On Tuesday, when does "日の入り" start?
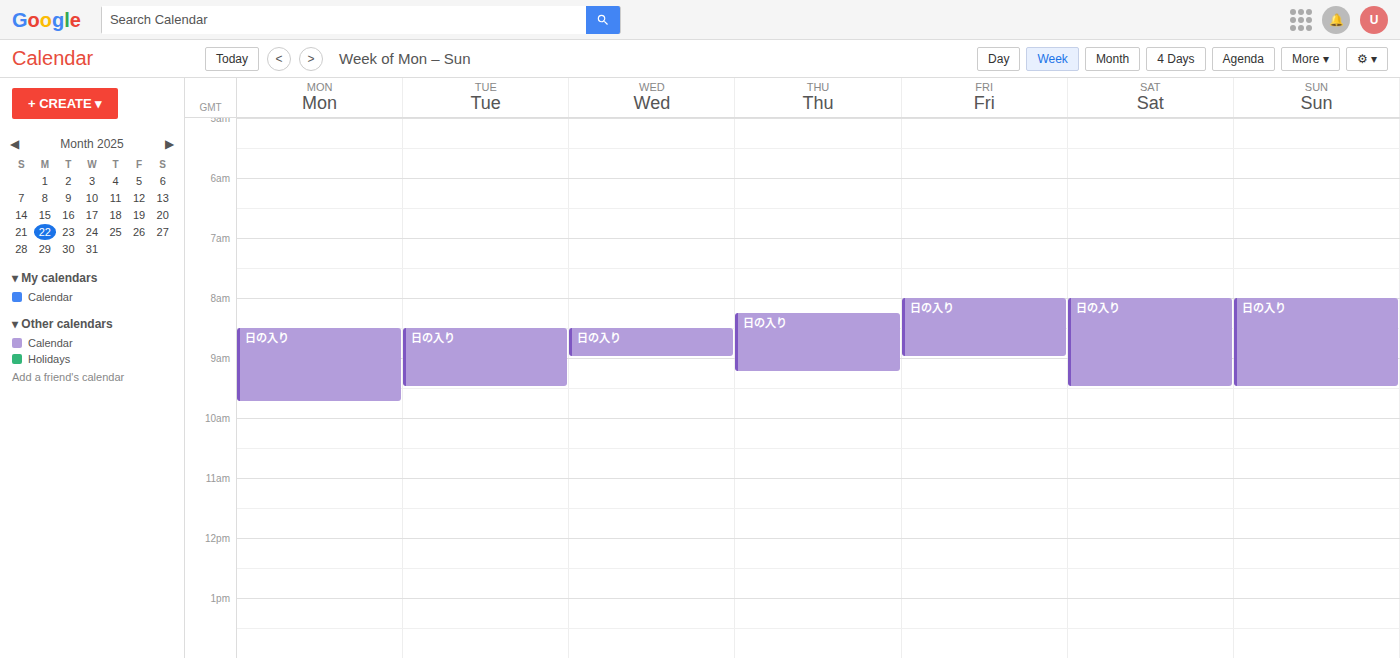
8:30 AM